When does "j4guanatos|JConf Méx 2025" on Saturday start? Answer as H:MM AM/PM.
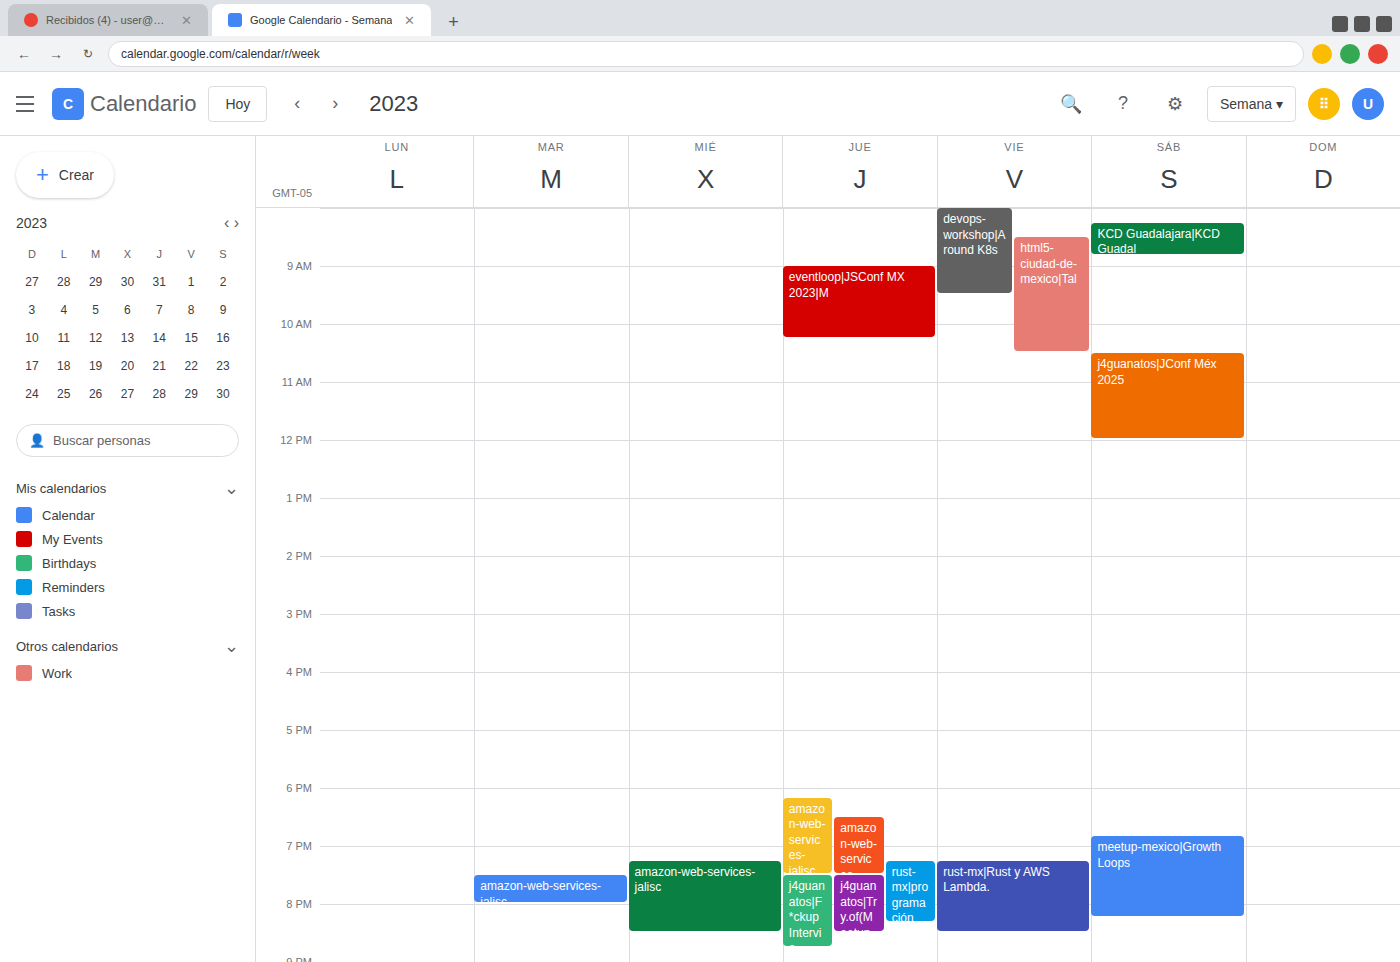
10:30 AM